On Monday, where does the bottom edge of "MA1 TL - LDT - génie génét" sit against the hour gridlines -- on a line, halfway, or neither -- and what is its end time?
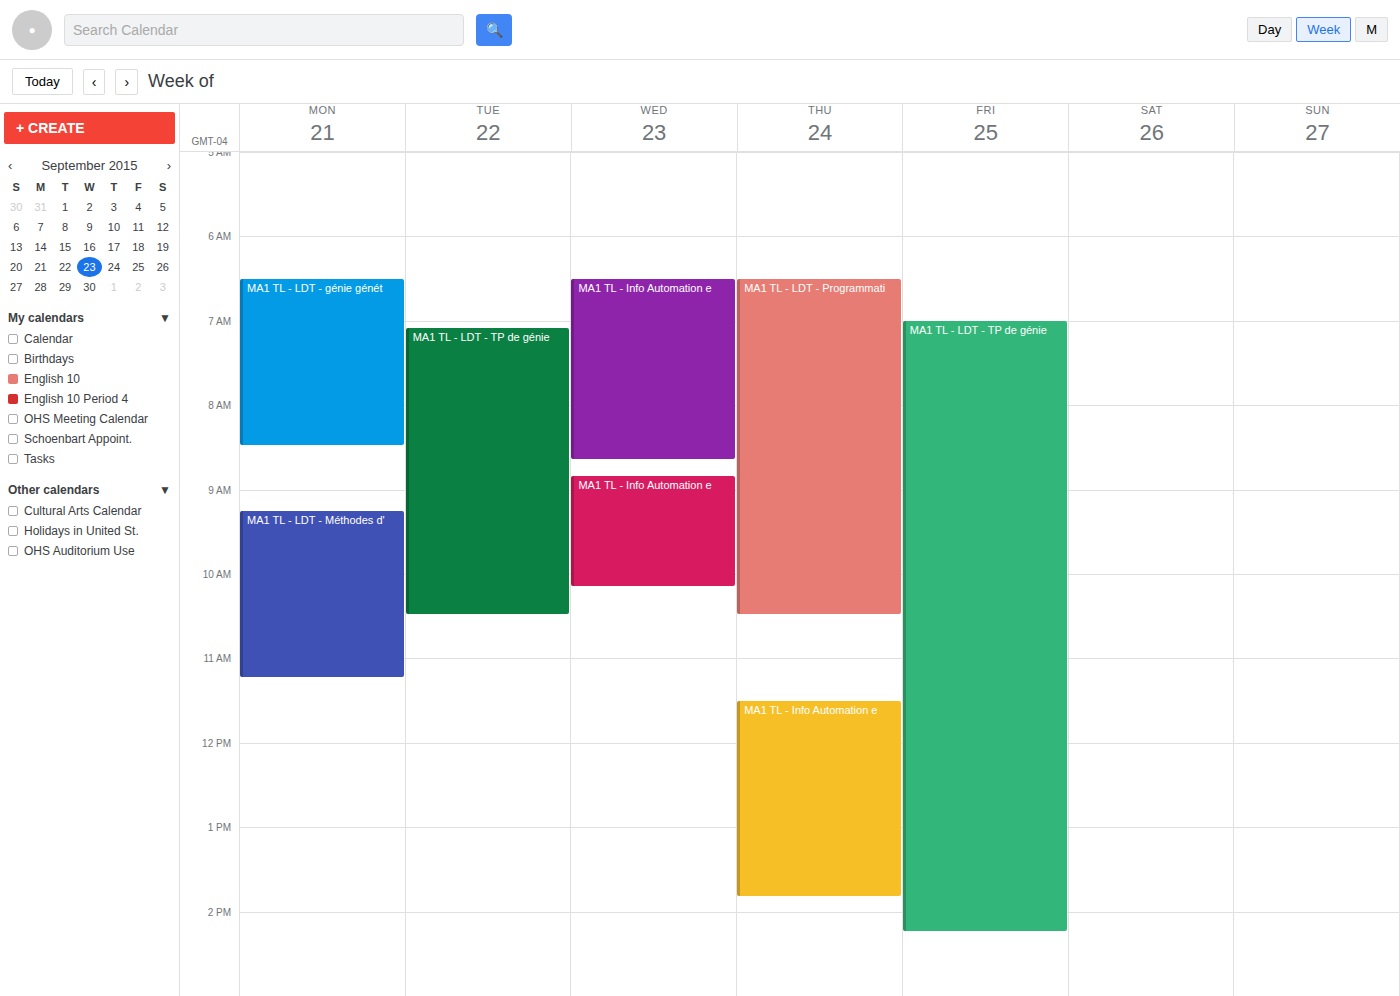
8:30 AM -- halfway between the 8 AM and 9 AM lines.